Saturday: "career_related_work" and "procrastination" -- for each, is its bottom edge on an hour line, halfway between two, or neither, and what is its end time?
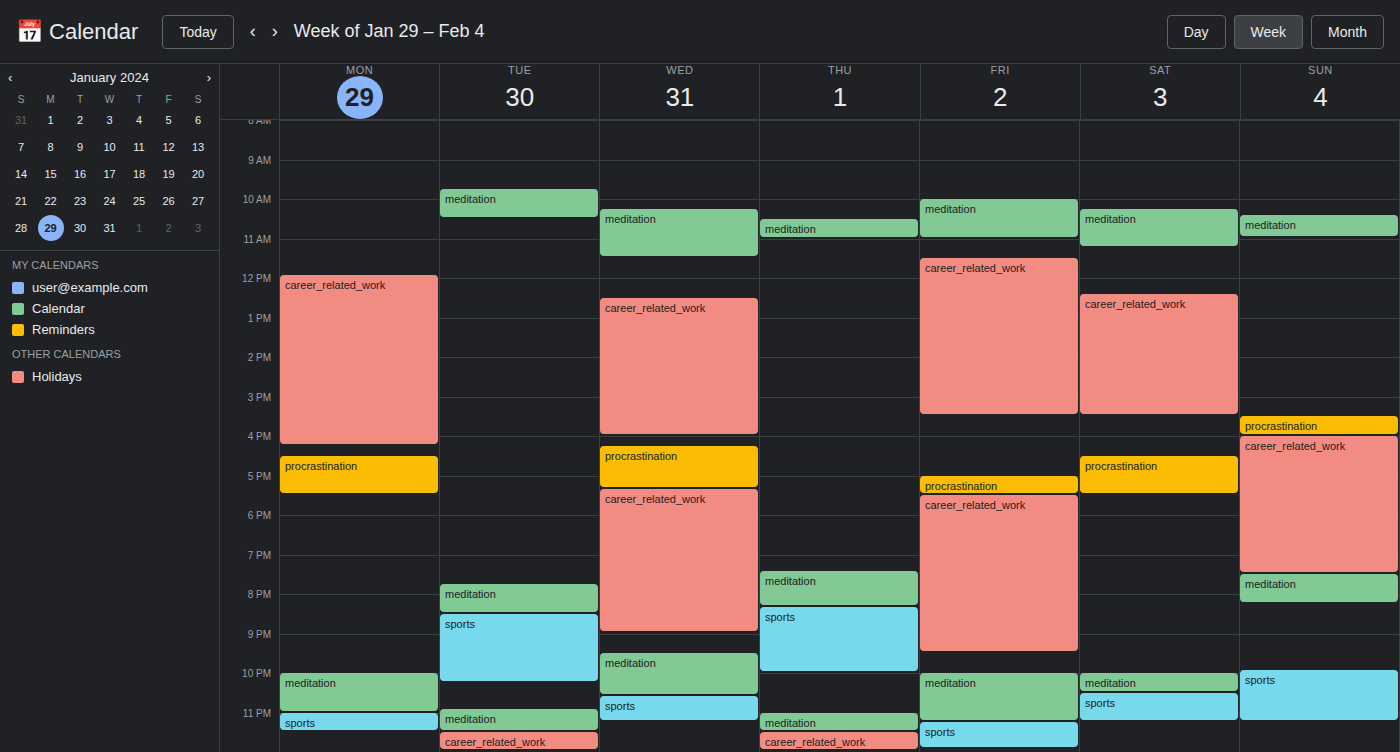
"career_related_work": 3:30 PM, halfway between the 3 PM and 4 PM lines. "procrastination": 5:30 PM, halfway between the 5 PM and 6 PM lines.